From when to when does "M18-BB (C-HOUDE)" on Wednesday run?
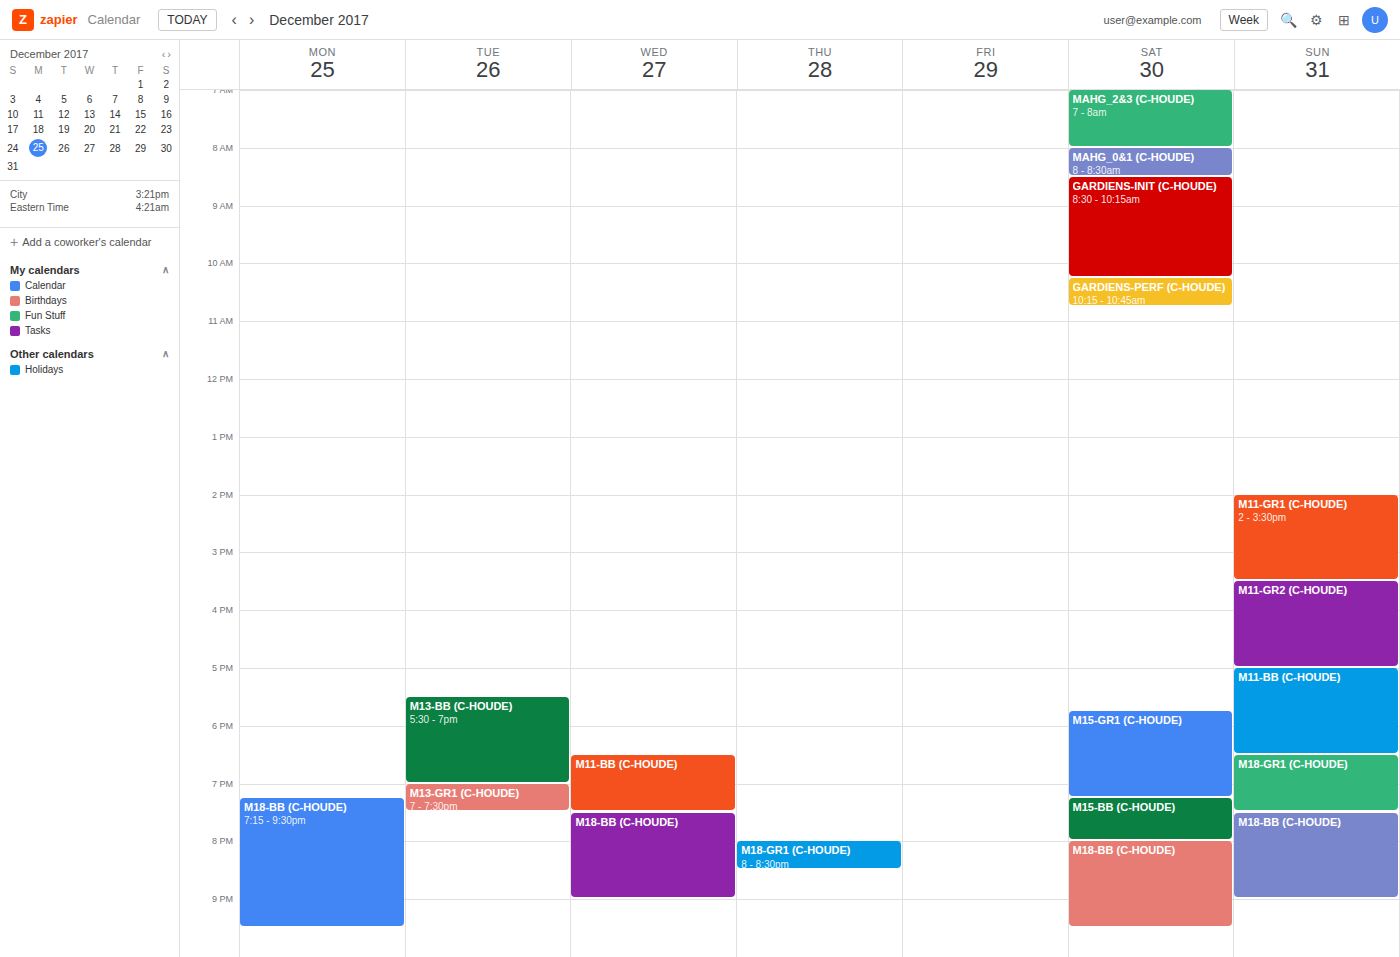
7:30 PM to 9:00 PM